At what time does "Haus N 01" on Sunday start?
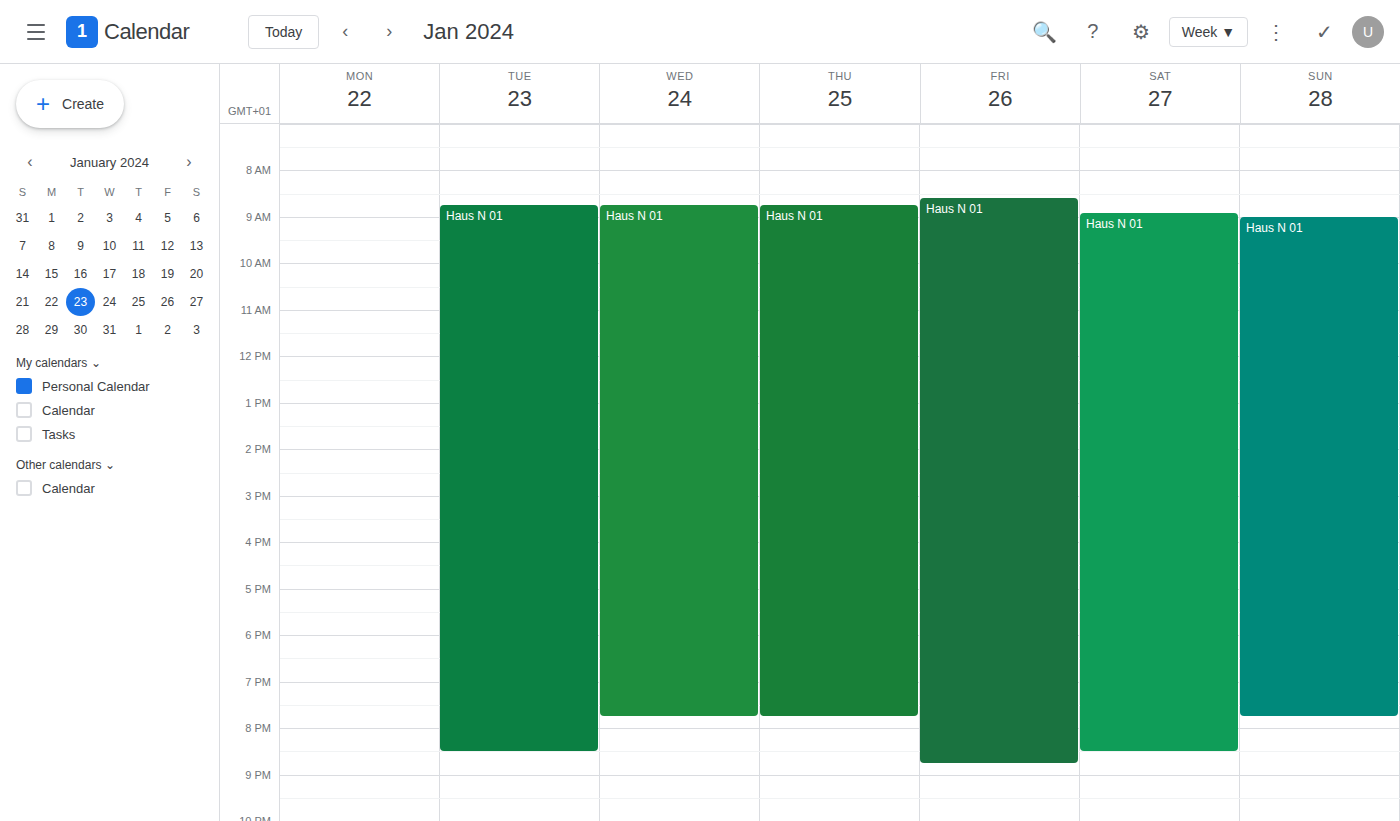
09:00